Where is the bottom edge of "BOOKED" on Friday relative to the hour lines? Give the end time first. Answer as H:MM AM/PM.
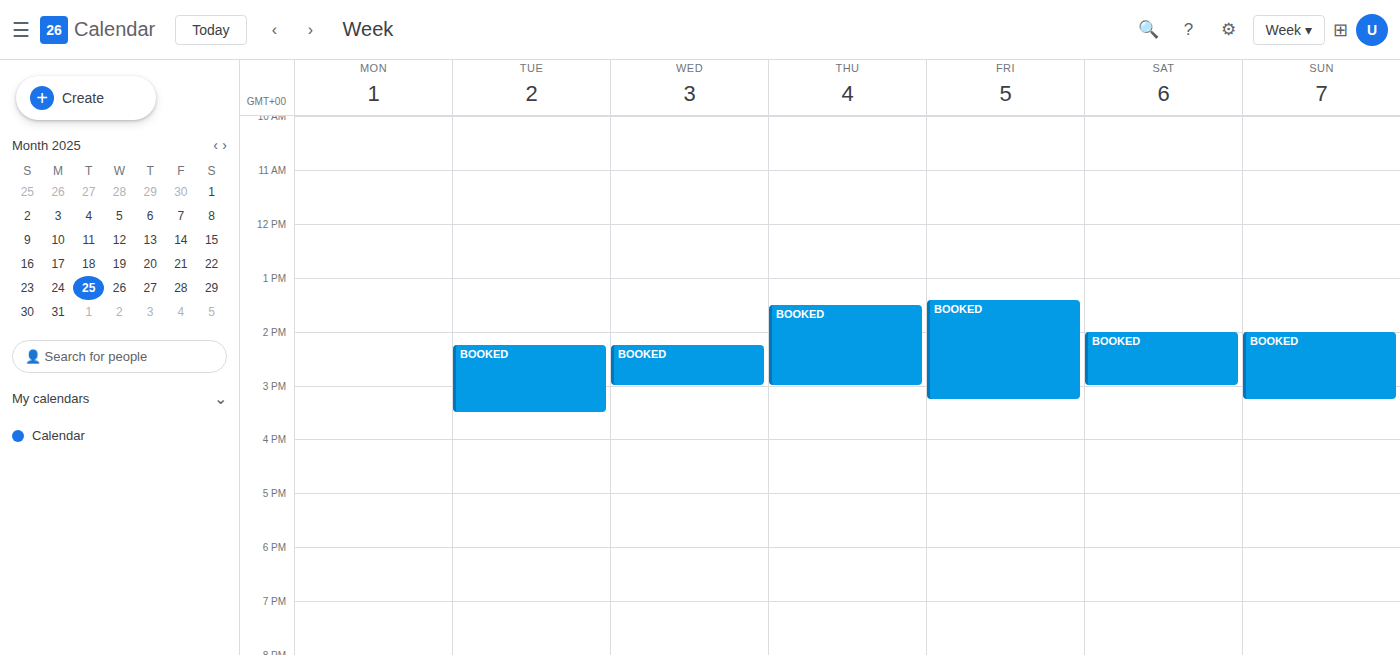
3:15 PM -- neither: a quarter of the way from the 3 PM line to the 4 PM line.